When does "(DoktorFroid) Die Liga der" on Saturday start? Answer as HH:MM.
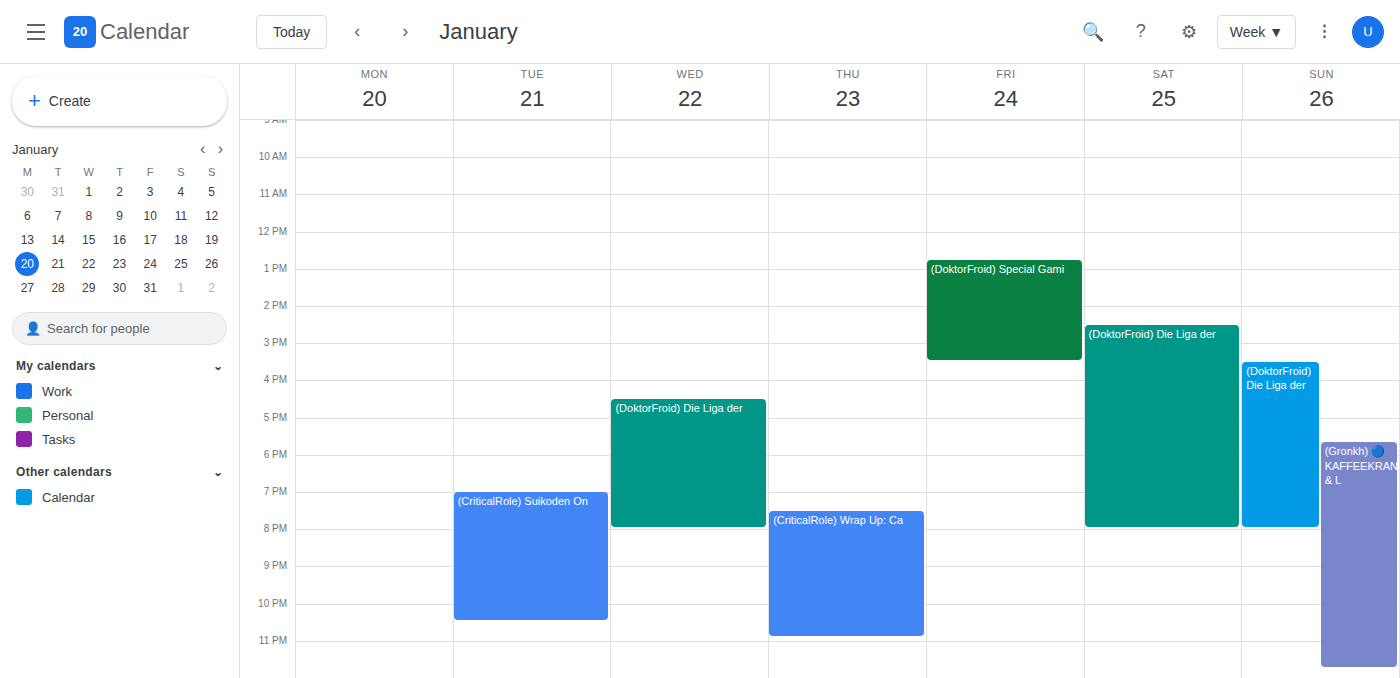
14:30